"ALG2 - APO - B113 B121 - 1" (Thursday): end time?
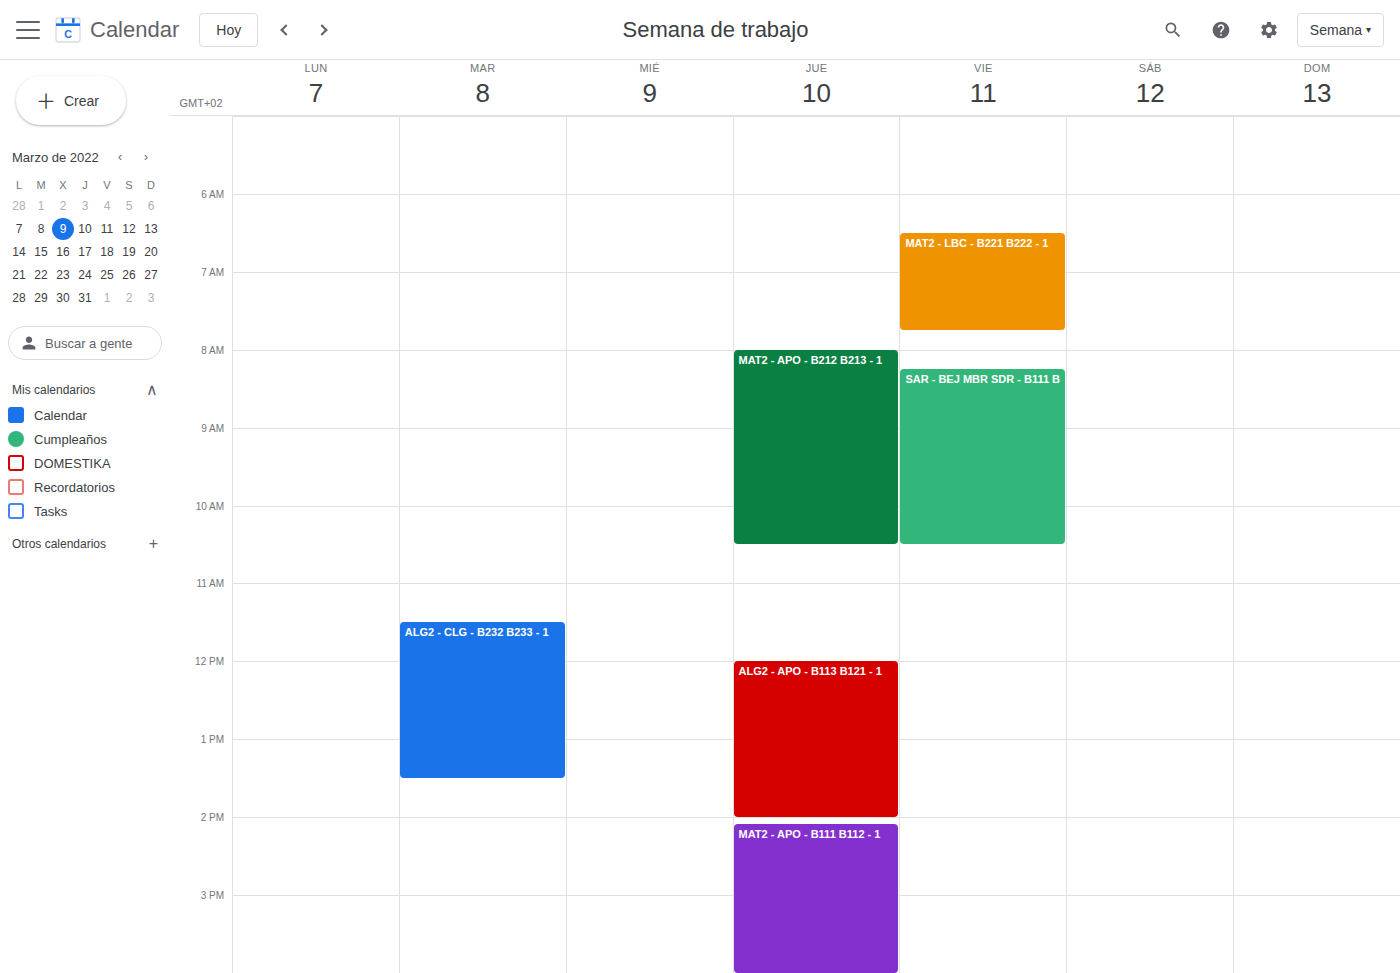
2:00 PM